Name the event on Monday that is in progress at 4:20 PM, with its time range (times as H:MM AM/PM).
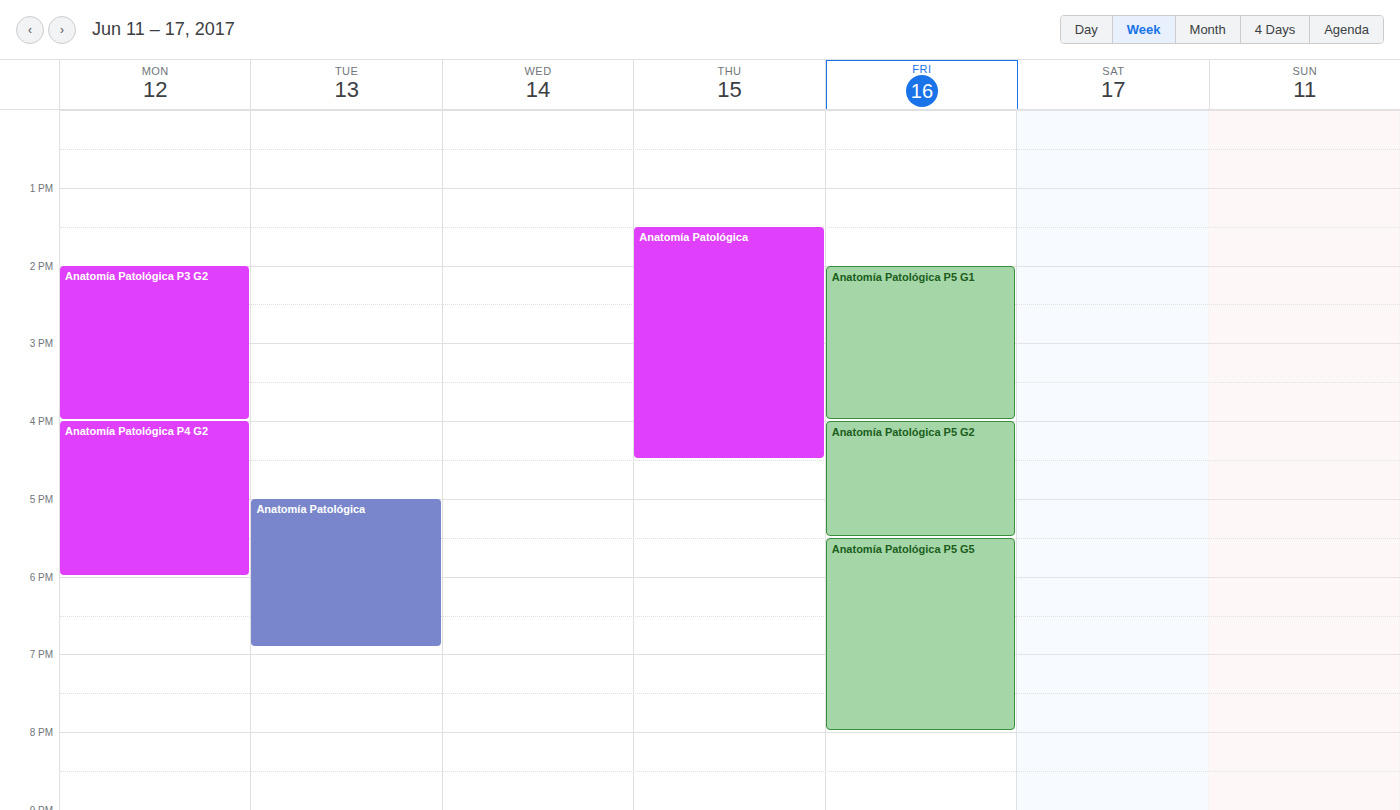
"Anatomía Patológica P4 G2", 4:00 PM to 6:00 PM